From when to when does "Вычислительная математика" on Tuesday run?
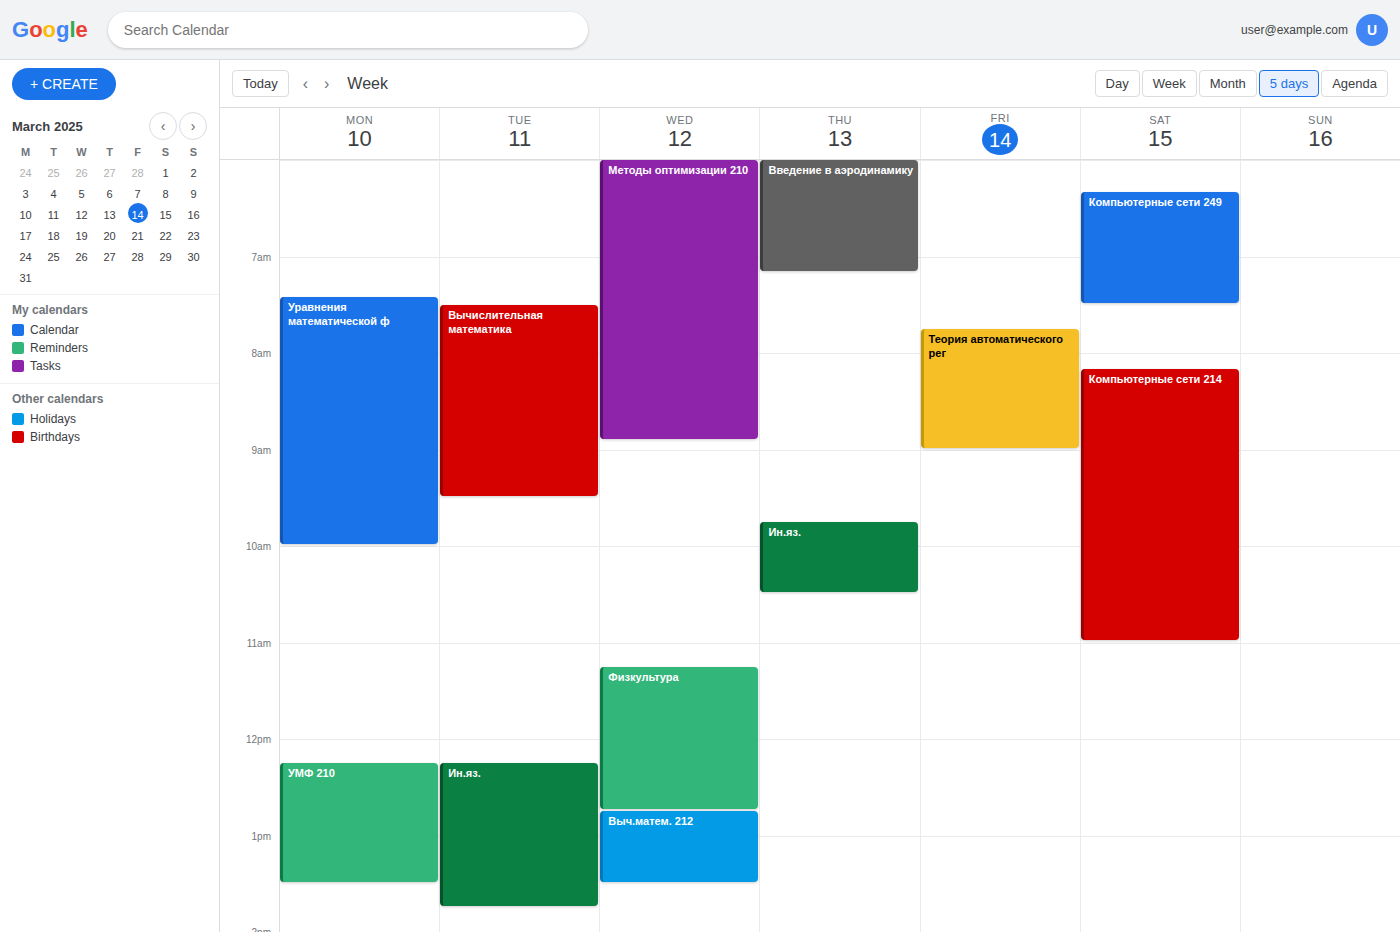
7:30 AM to 9:30 AM